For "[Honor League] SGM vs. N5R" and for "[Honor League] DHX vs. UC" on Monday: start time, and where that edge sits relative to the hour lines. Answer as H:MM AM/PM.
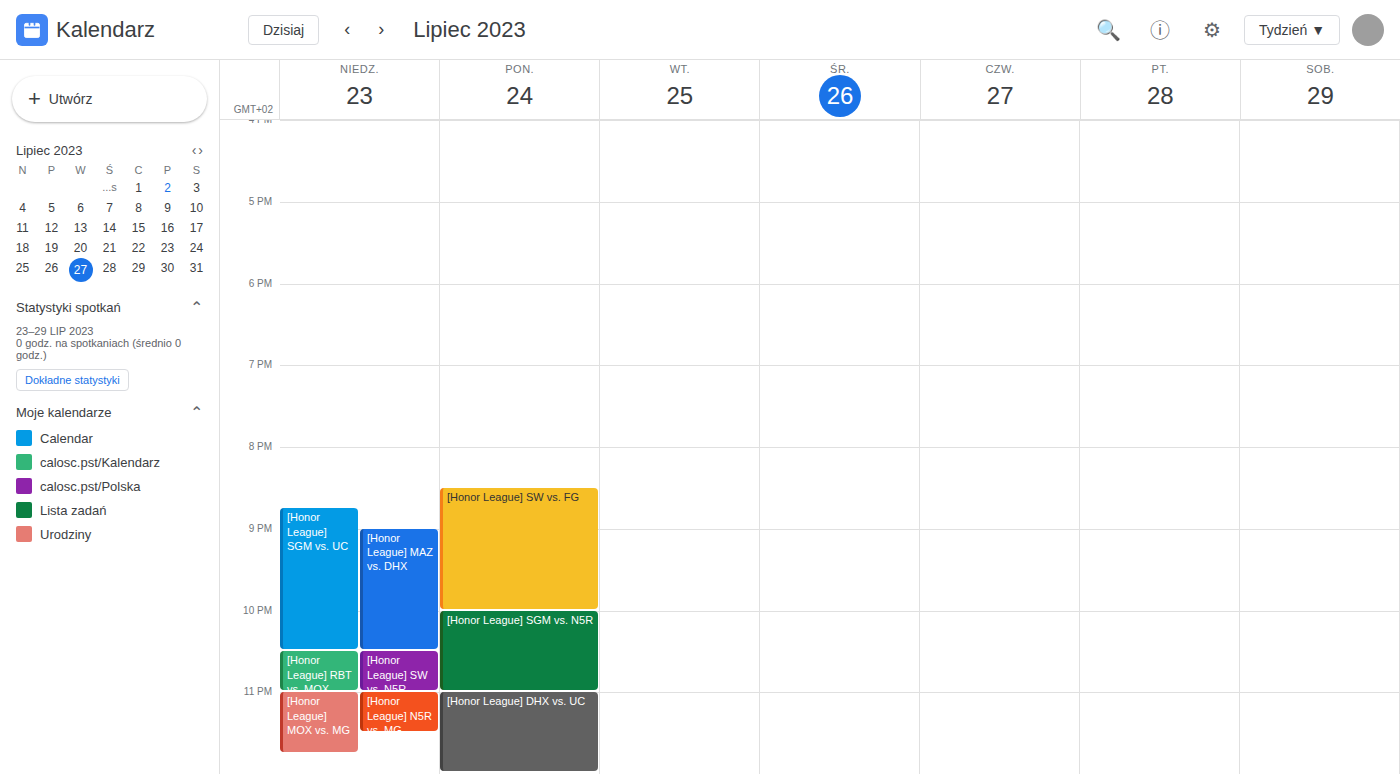
"[Honor League] SGM vs. N5R": 10:00 PM, exactly on the 10 PM line. "[Honor League] DHX vs. UC": 11:00 PM, exactly on the 11 PM line.